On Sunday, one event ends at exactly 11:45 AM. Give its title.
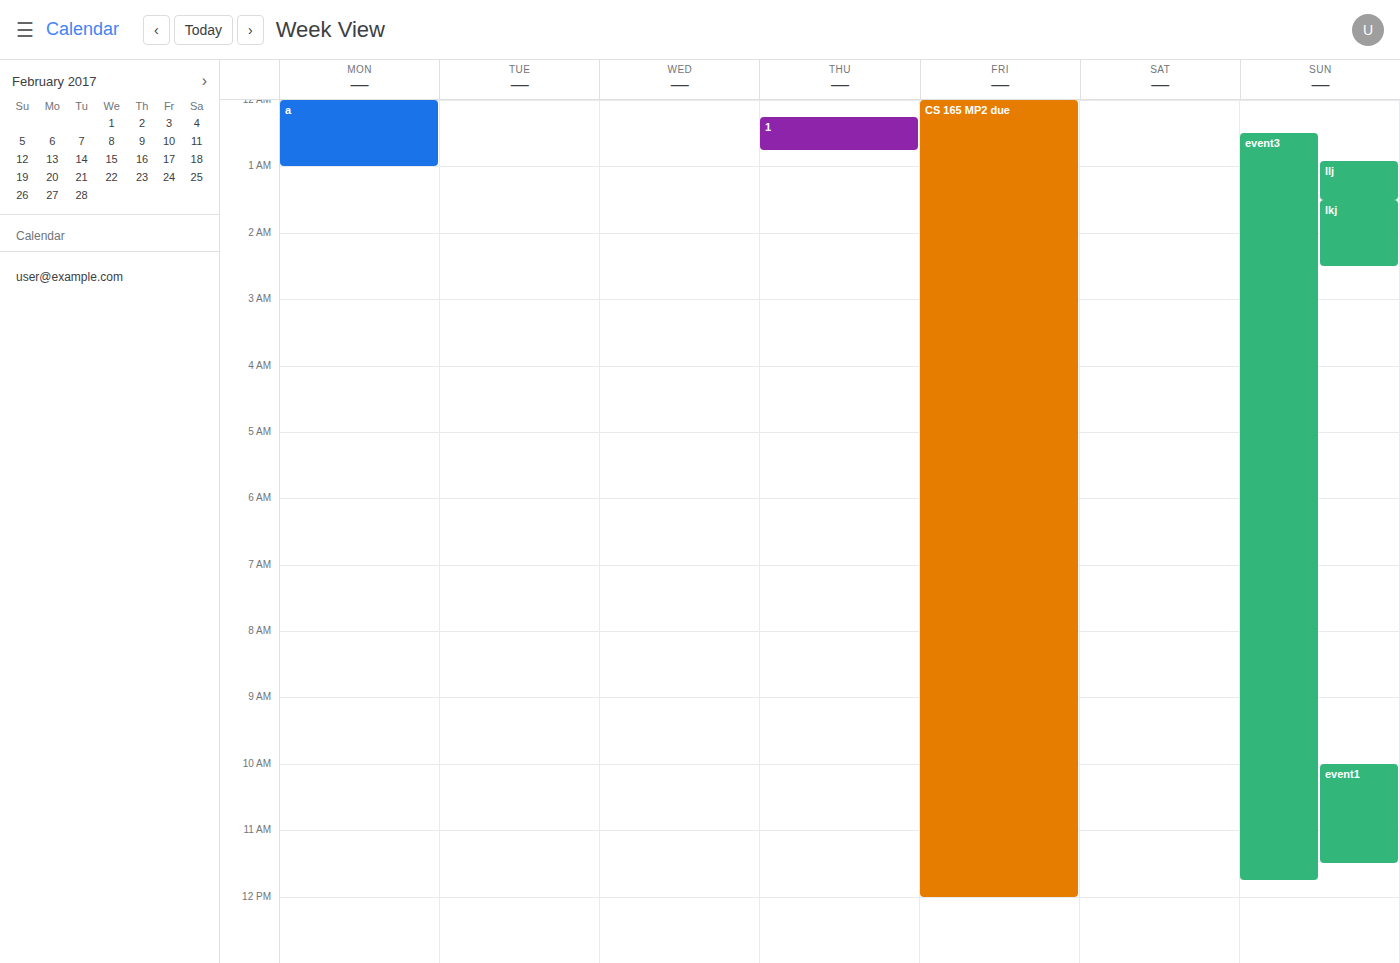
"event3"